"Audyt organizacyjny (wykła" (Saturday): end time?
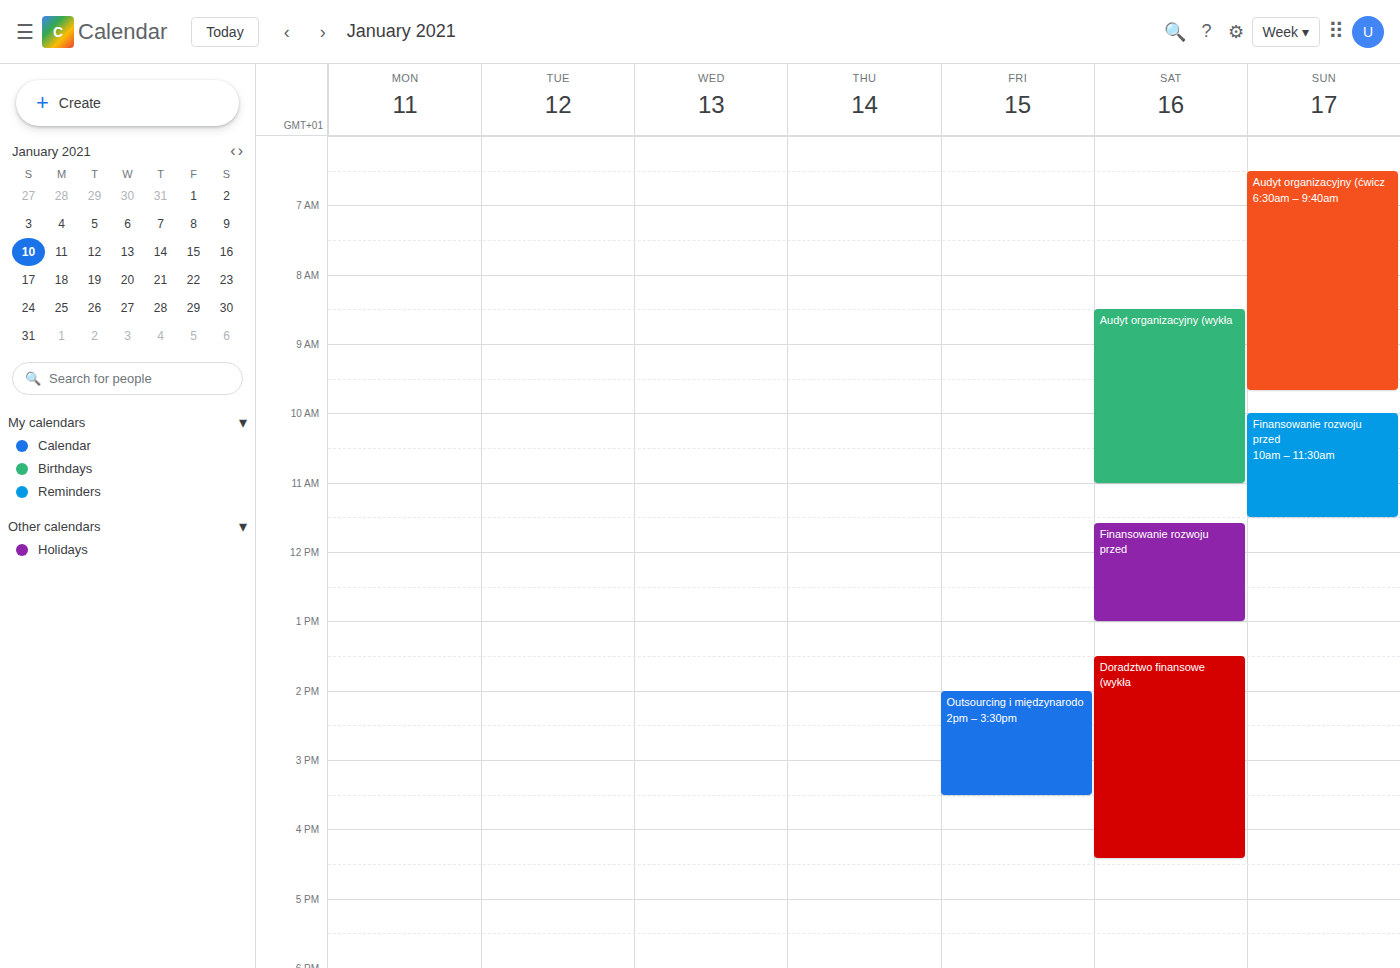
11:00 AM